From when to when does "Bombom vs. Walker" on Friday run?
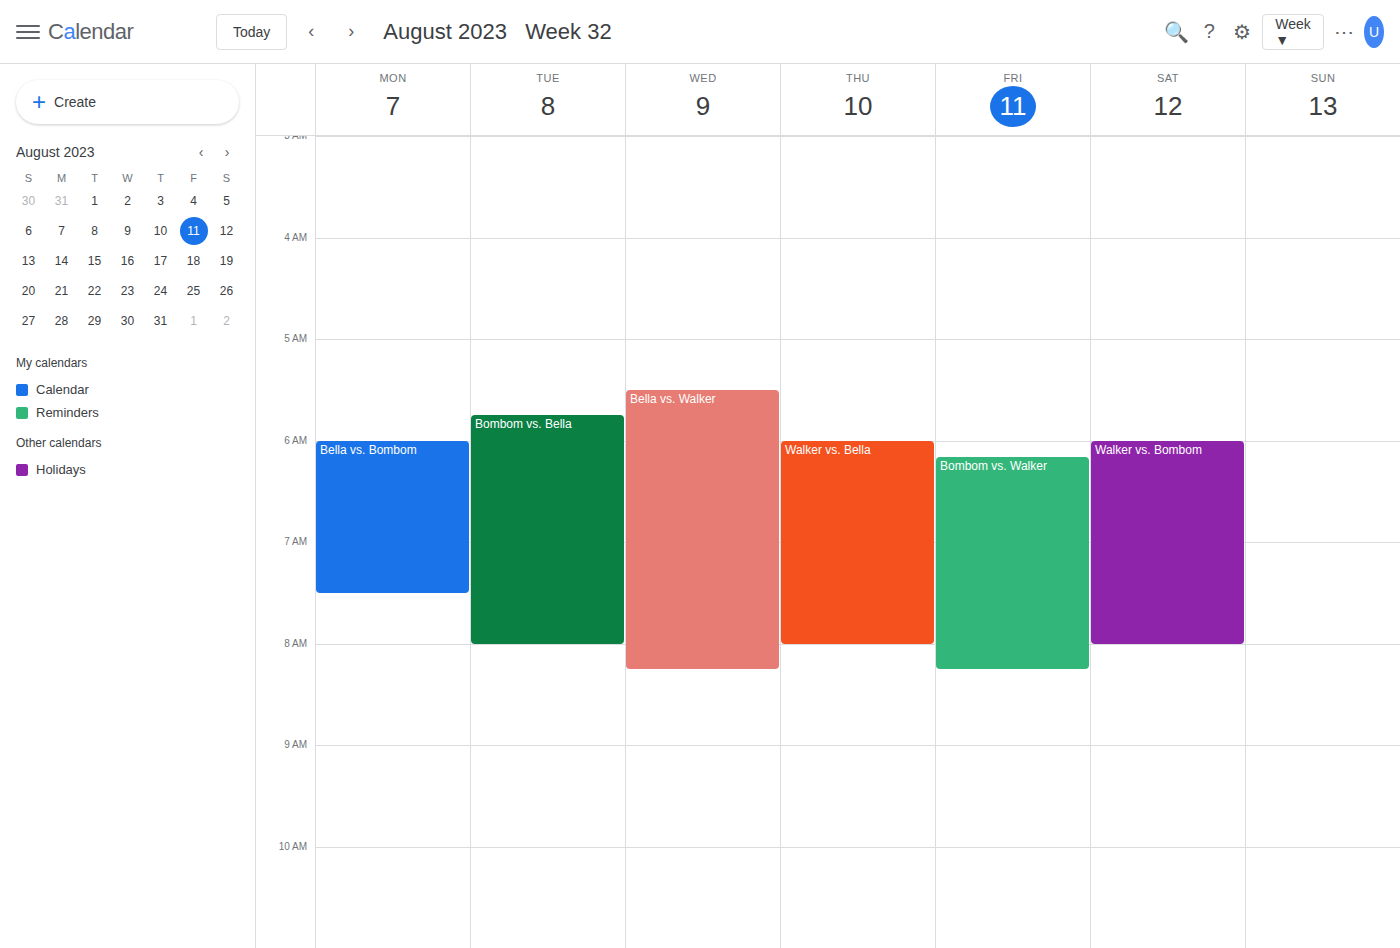
6:10 AM to 8:15 AM